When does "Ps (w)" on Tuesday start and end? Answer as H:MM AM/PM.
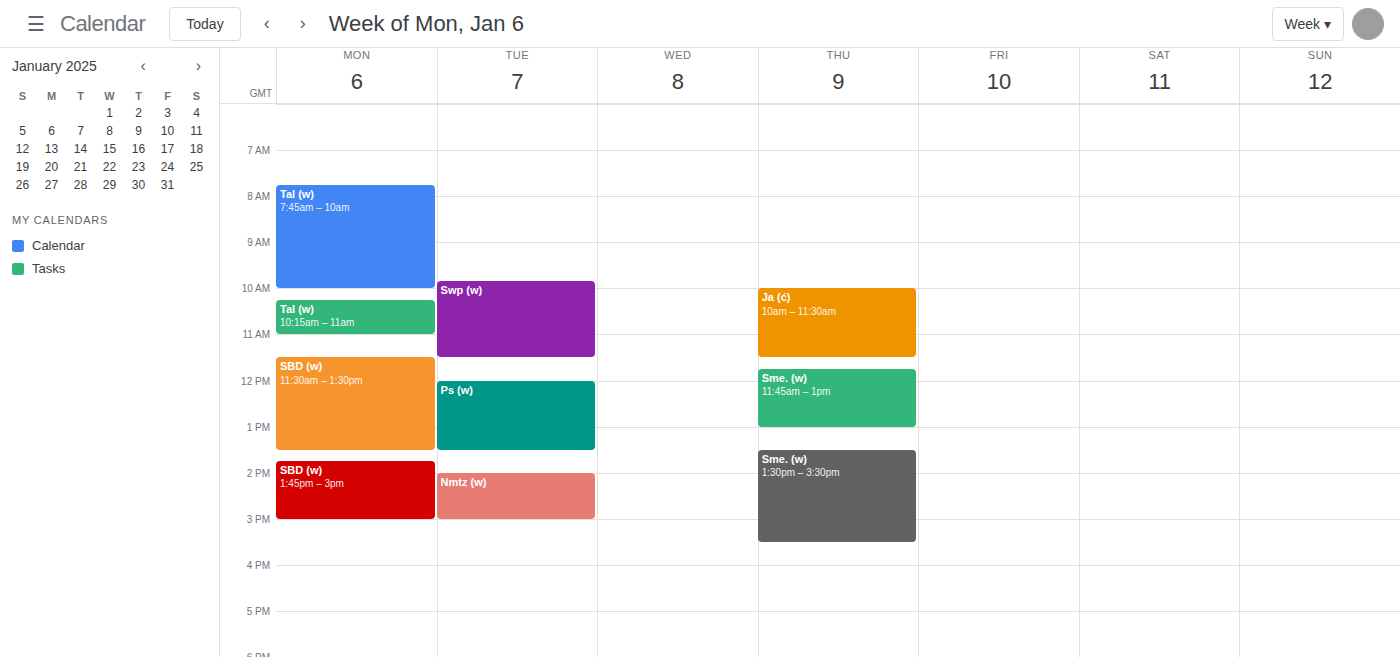
12:00 PM to 1:30 PM